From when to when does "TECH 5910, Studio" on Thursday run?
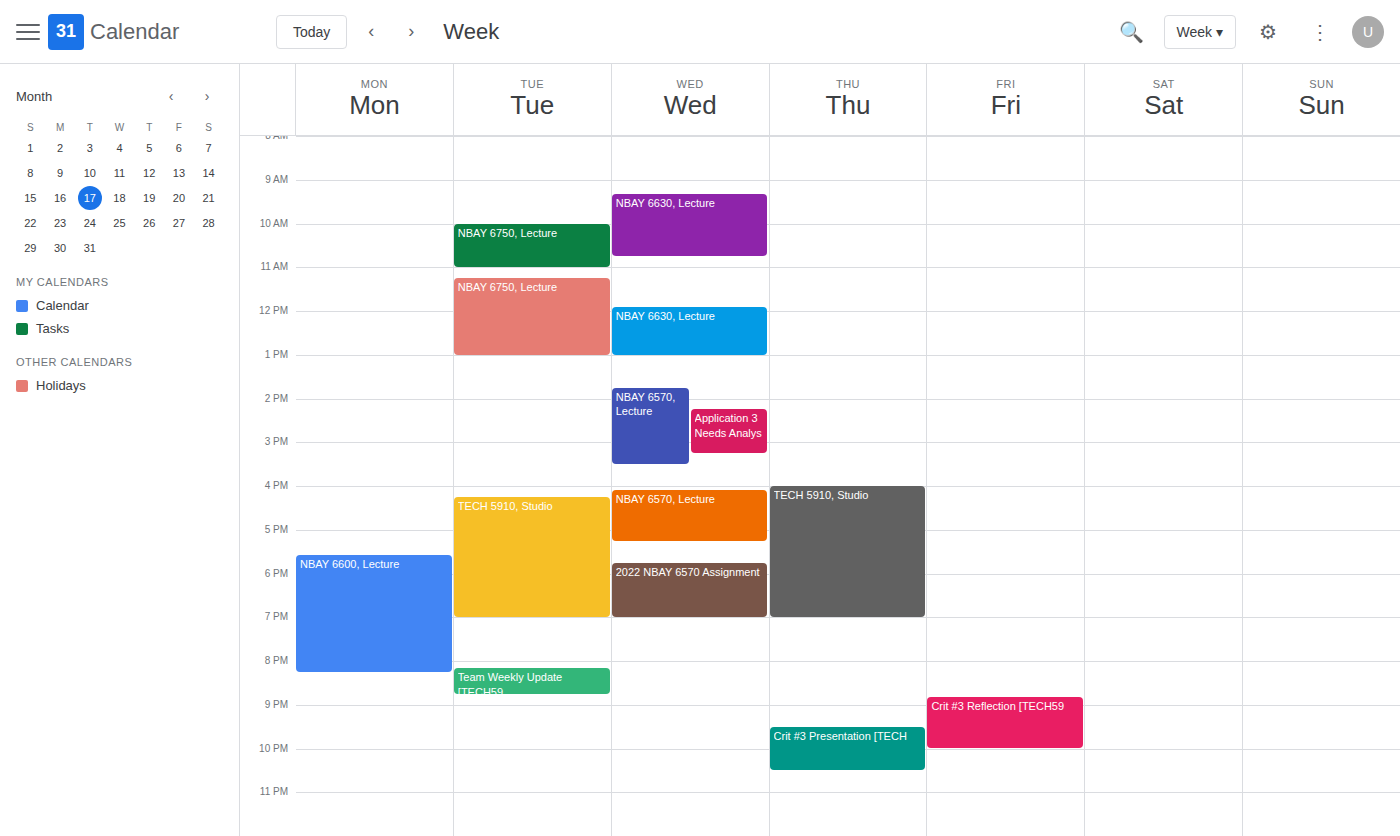
4:00 PM to 7:00 PM